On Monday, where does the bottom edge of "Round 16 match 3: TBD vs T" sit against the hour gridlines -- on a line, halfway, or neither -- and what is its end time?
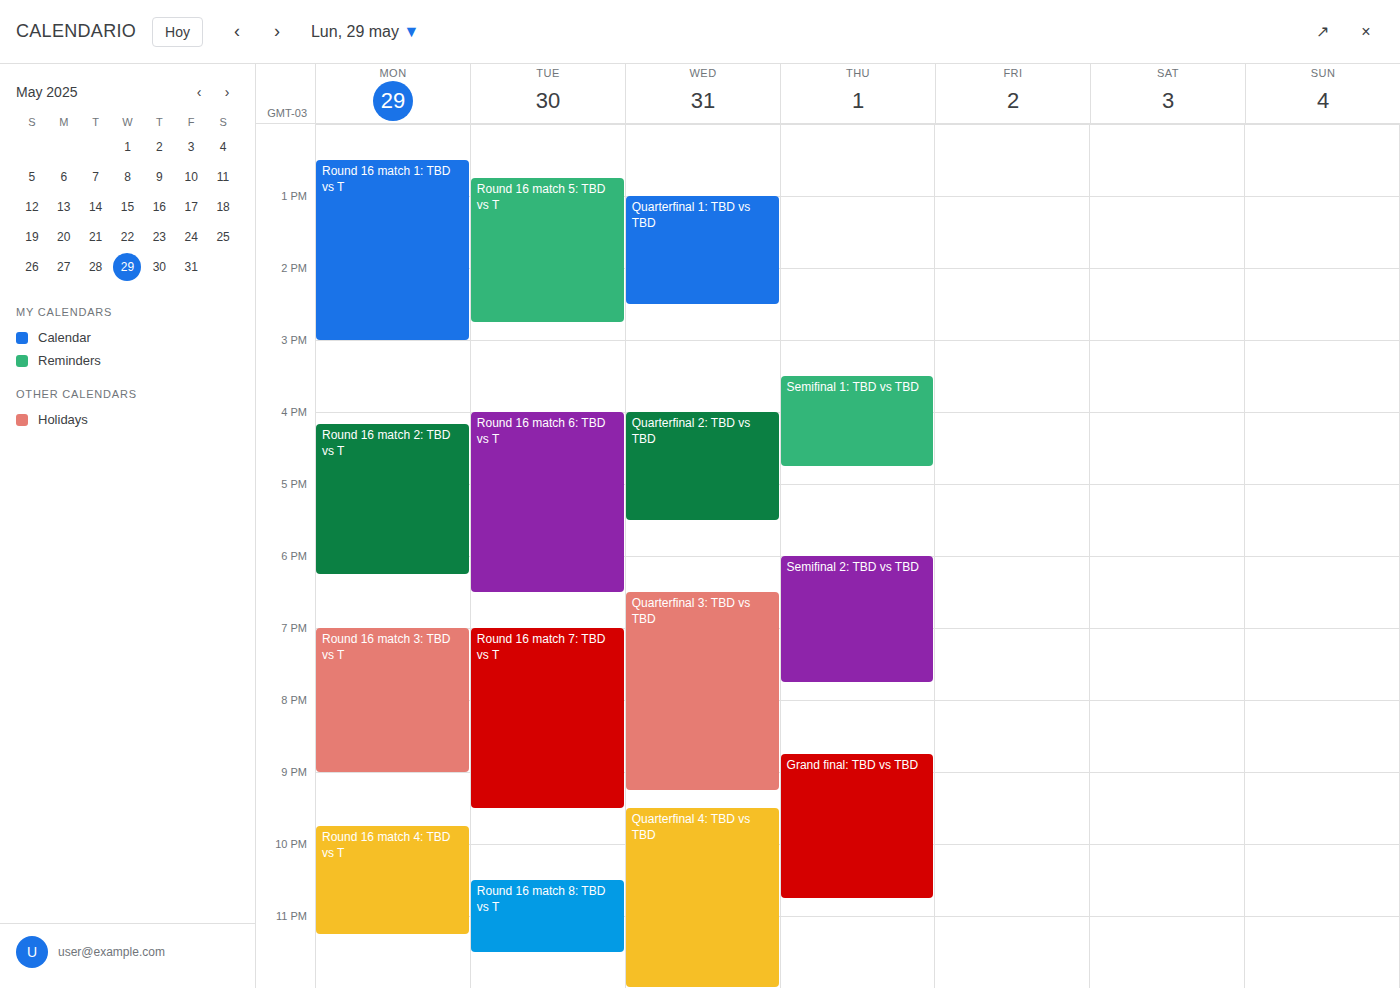
9:00 PM -- exactly on the 9 PM line.